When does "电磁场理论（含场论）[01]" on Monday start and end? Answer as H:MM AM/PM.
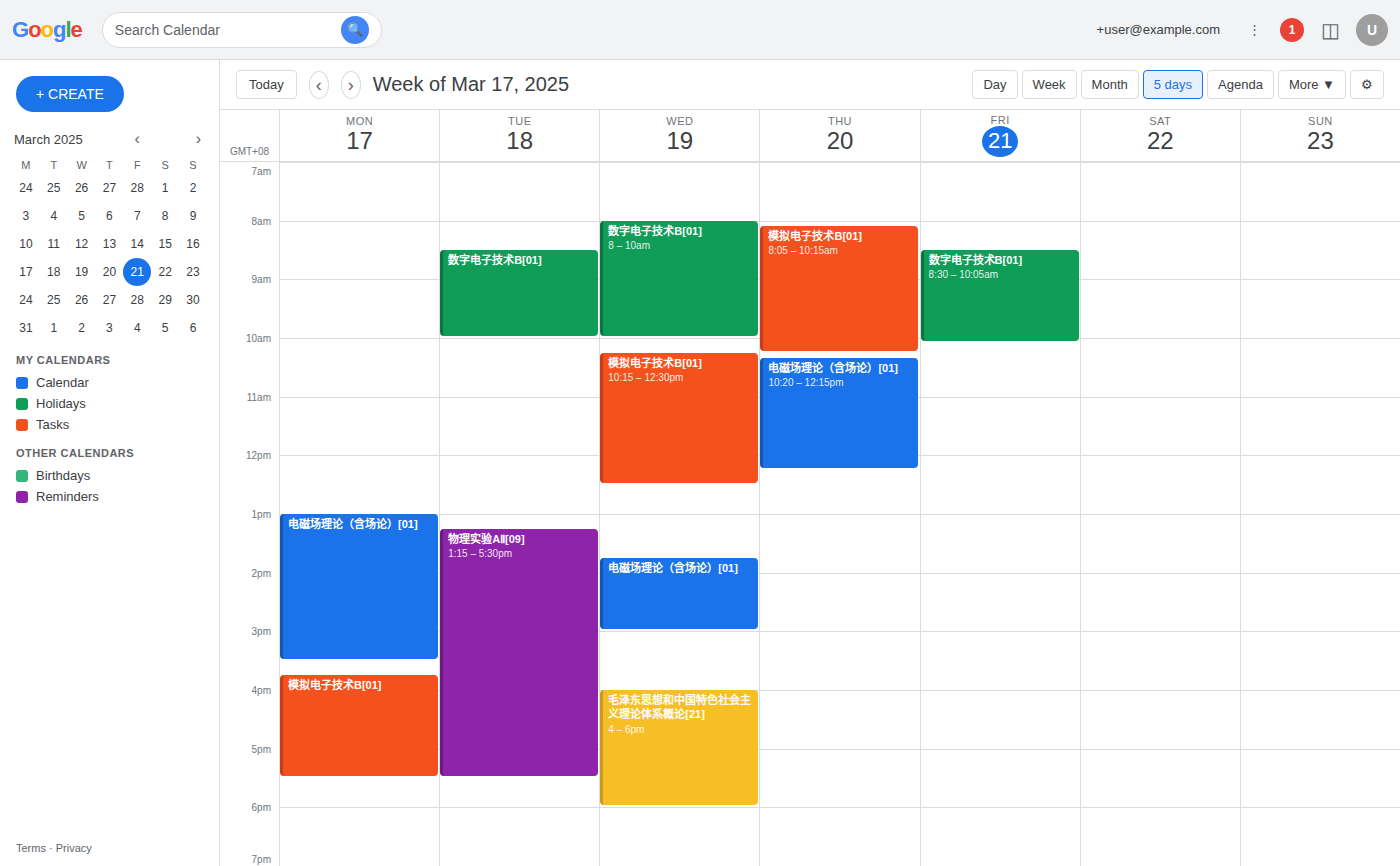
1:00 PM to 3:30 PM